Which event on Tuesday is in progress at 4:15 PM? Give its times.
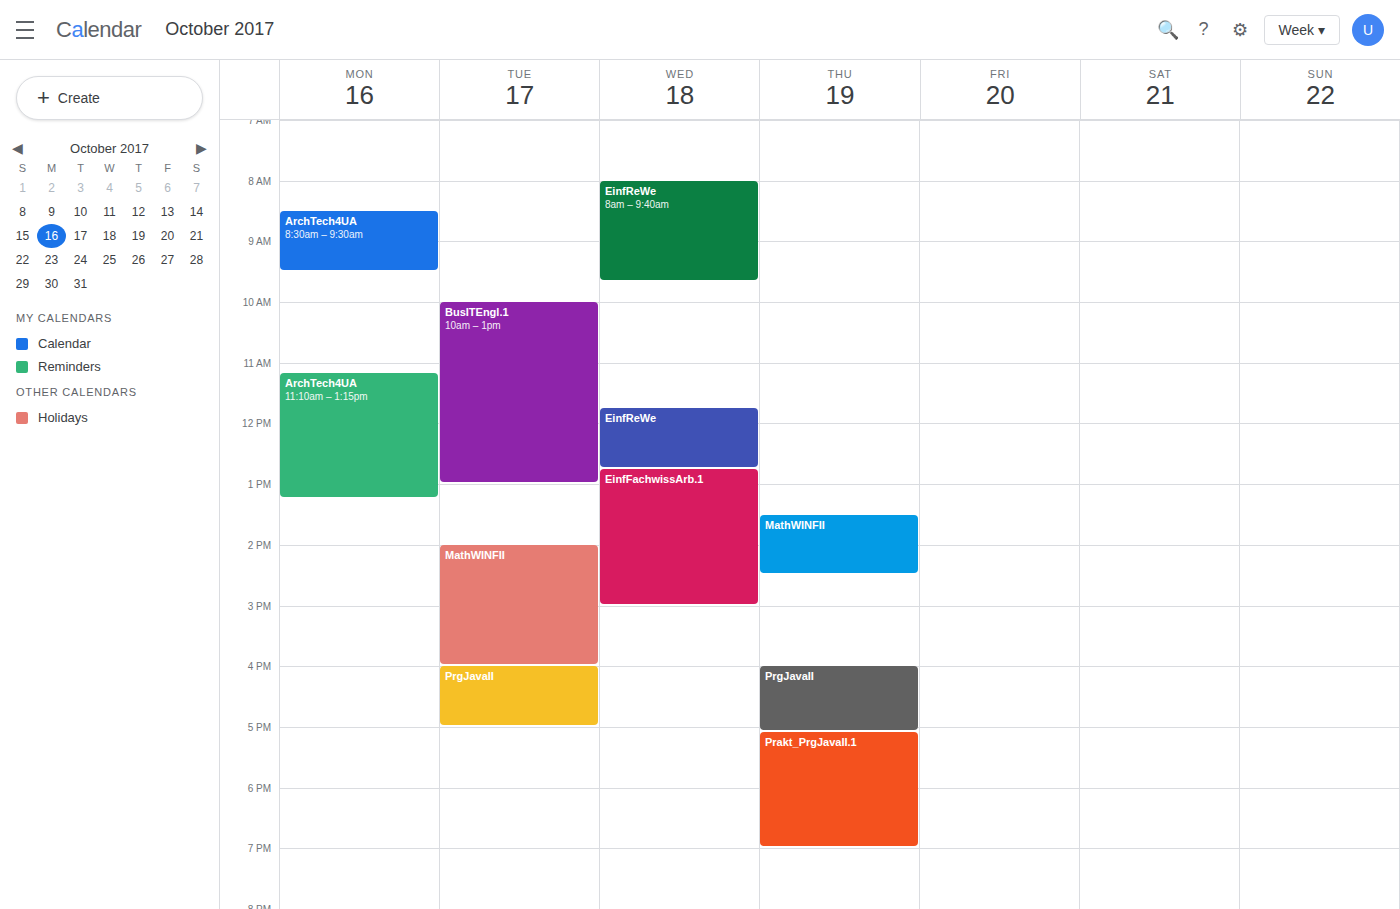
"PrgJavaII", 4:00 PM to 5:00 PM